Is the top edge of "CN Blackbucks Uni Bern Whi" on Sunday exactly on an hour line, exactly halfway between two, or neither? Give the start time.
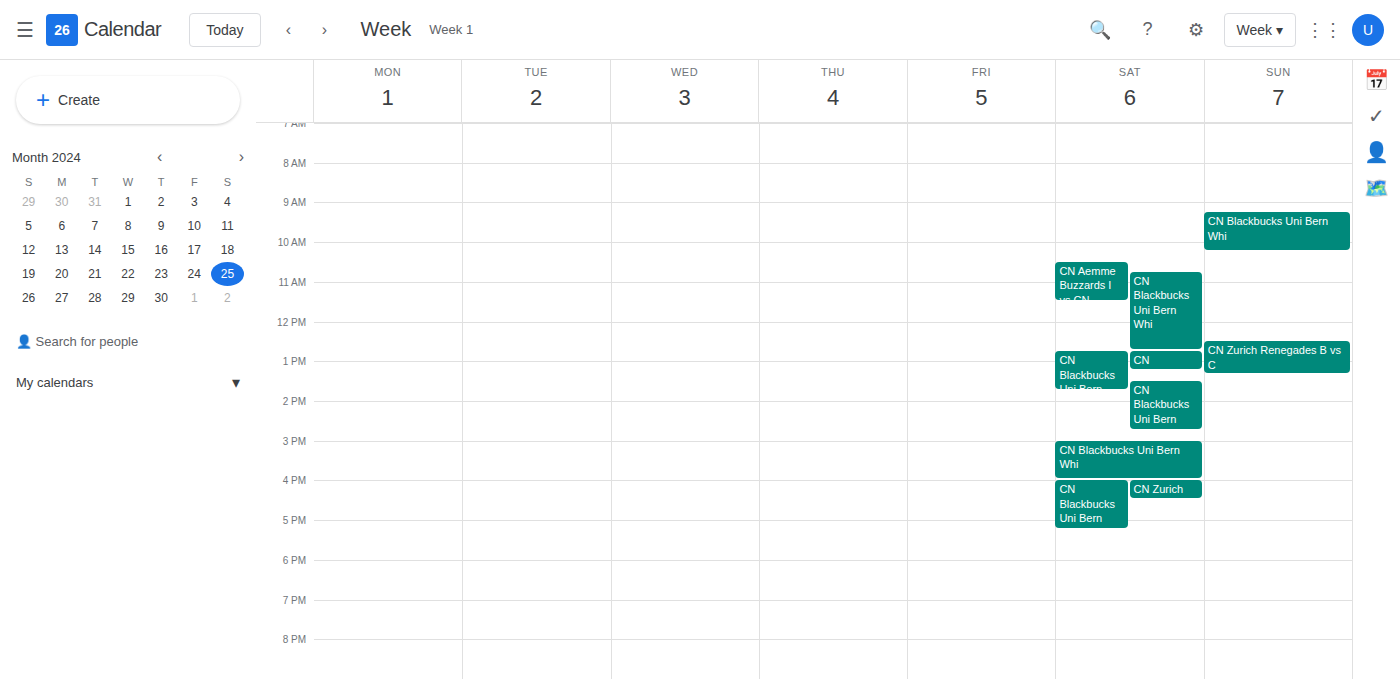
9:15 AM -- neither: a quarter of the way from the 9 AM line to the 10 AM line.